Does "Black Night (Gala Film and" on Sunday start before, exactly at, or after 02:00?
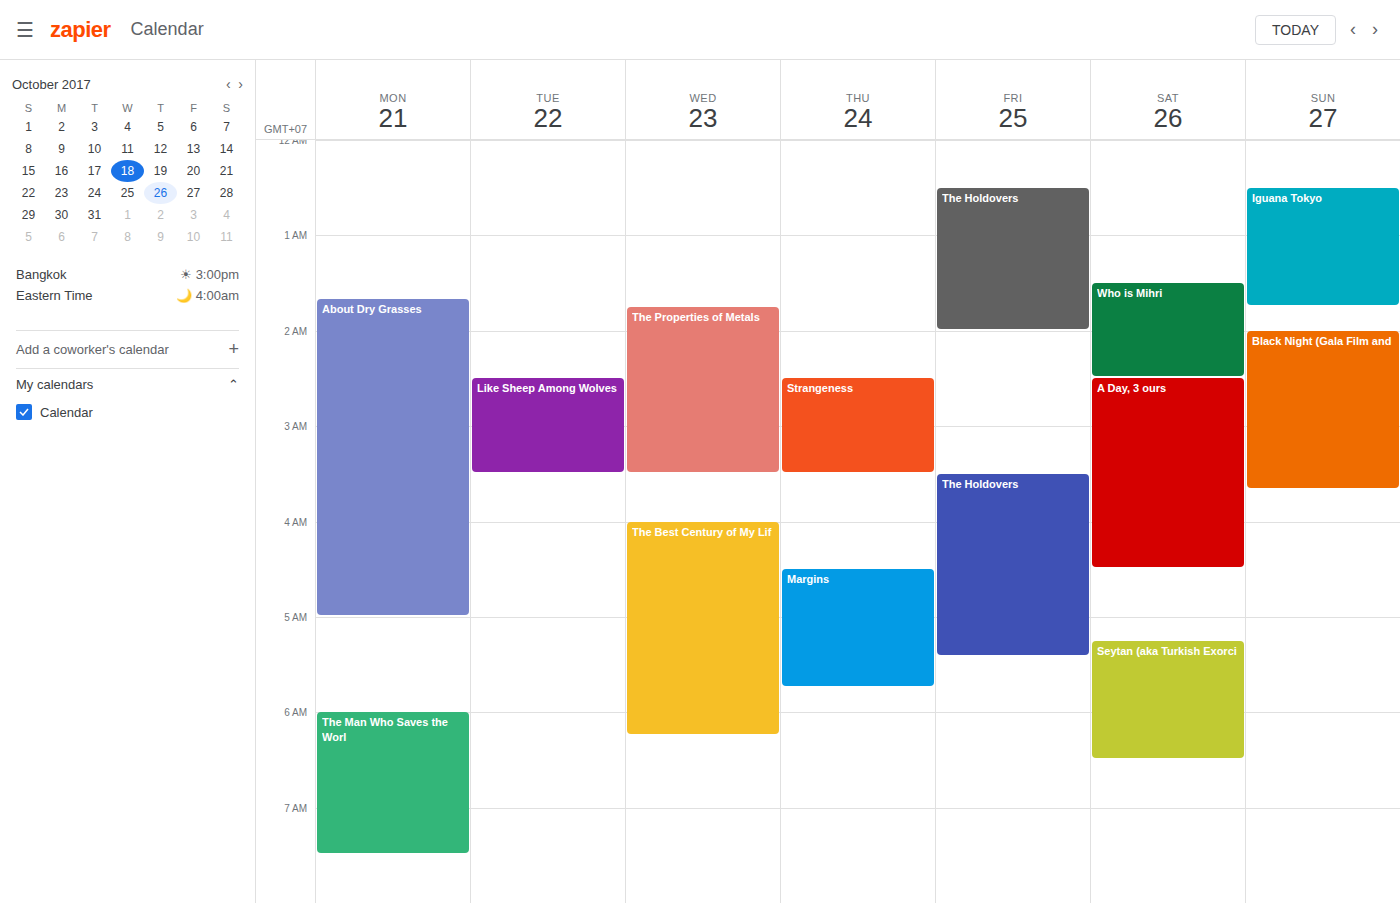
02:00 -- exactly at 02:00, on the 02:00 line.